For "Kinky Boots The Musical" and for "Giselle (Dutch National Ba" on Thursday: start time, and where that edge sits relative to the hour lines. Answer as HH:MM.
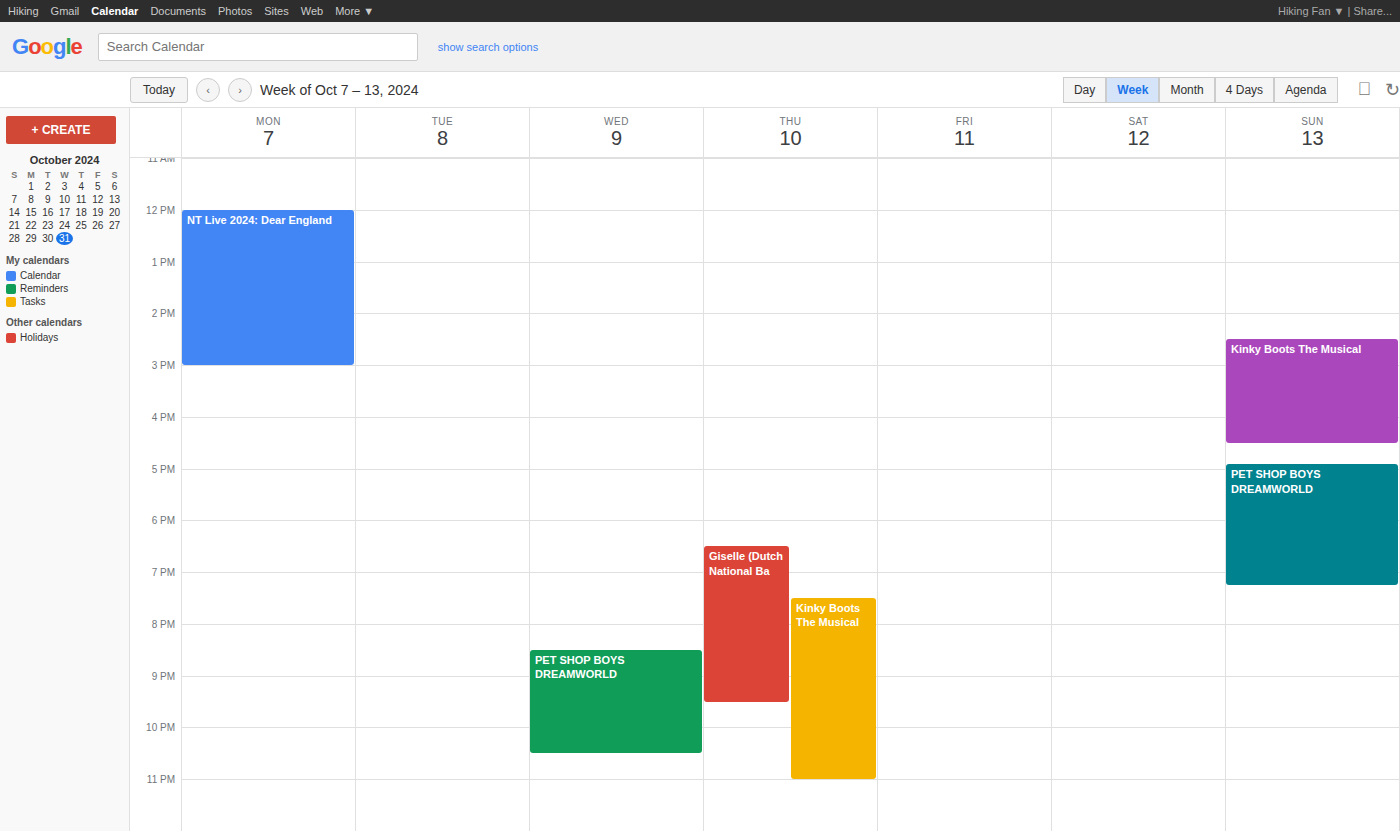
"Kinky Boots The Musical": 19:30, halfway between the 19:00 and 20:00 lines. "Giselle (Dutch National Ba": 18:30, halfway between the 18:00 and 19:00 lines.